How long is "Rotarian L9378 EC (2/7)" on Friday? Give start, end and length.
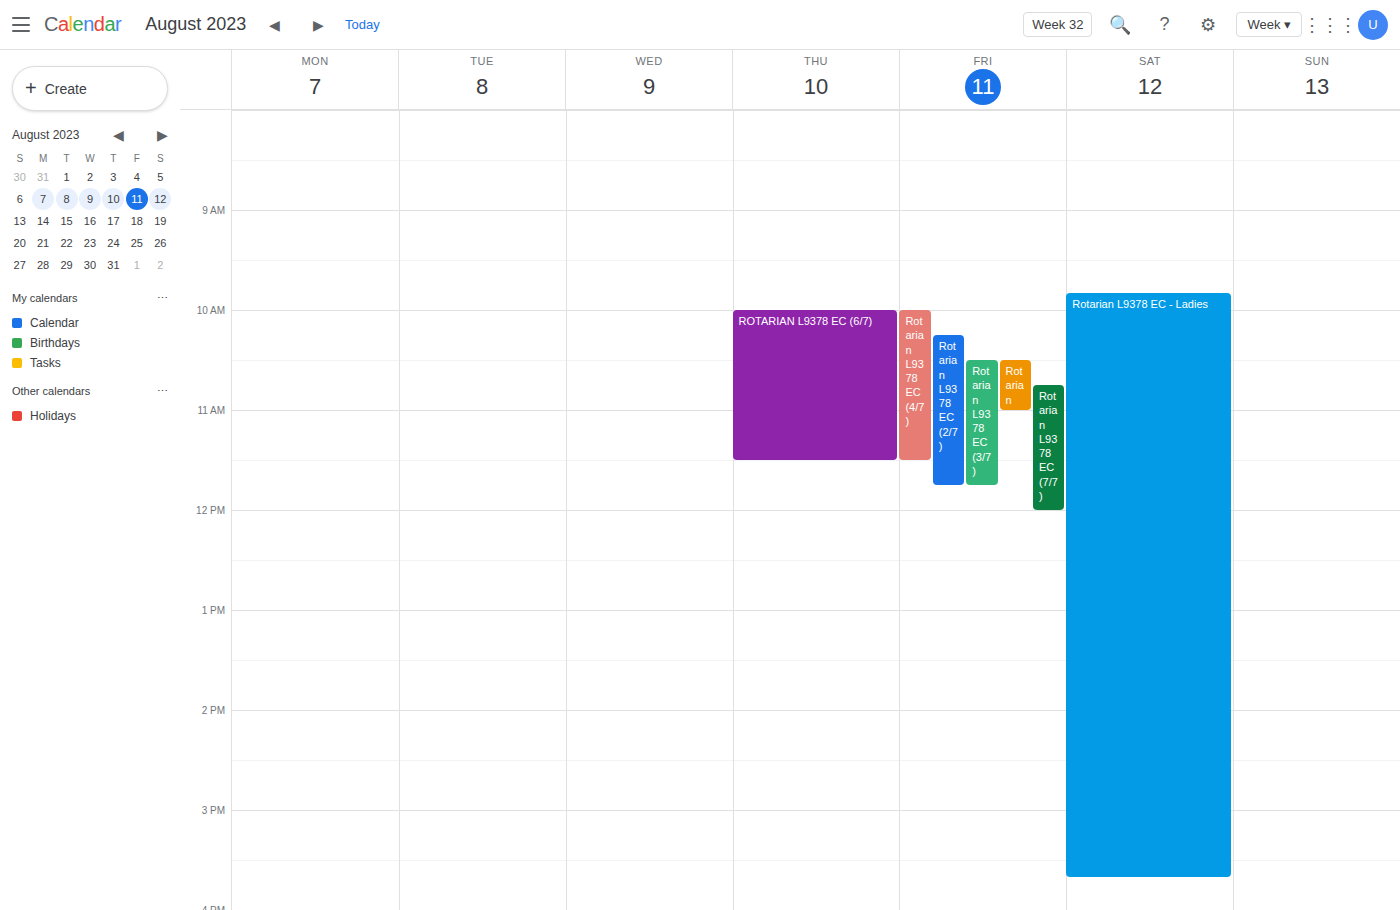
10:15 AM to 11:45 AM, 1 hour 30 minutes